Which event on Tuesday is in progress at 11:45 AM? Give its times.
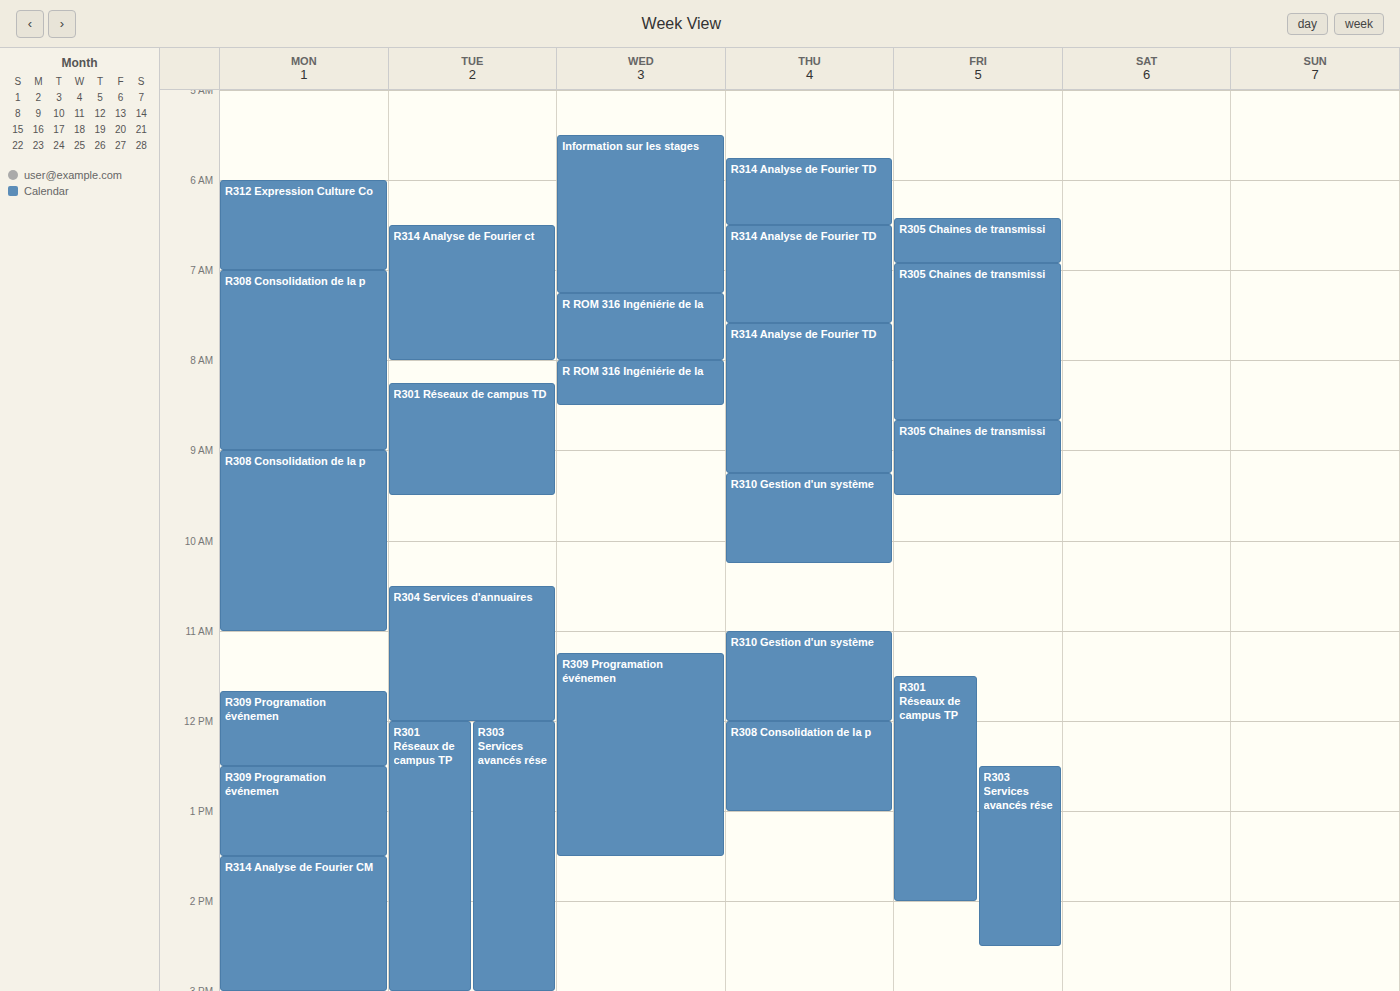
"R304 Services d'annuaires", 10:30 AM to 12:00 PM